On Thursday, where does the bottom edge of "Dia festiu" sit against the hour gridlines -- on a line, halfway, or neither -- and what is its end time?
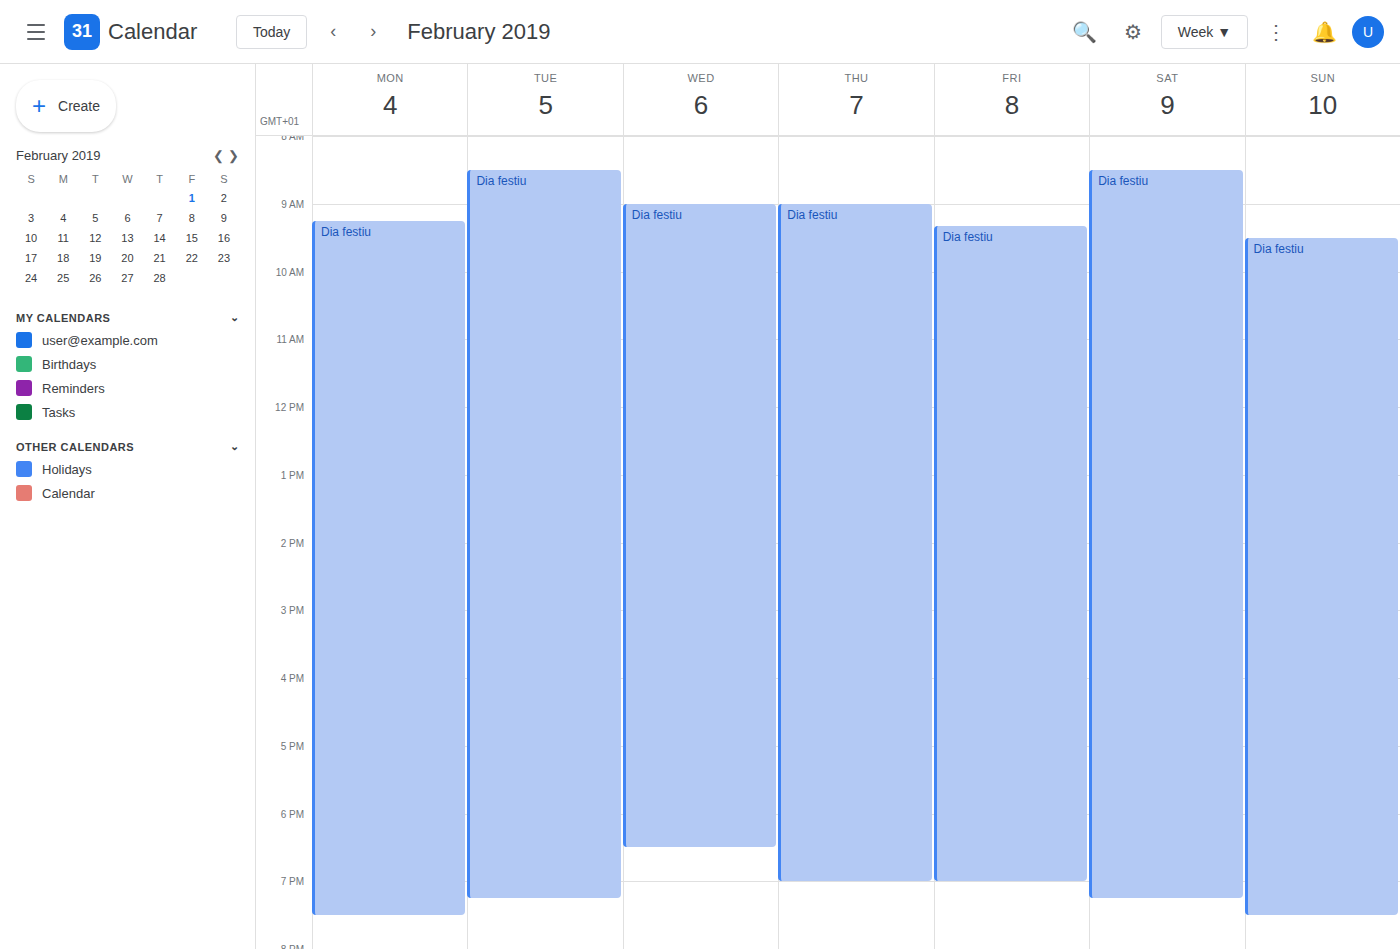
7:00 PM -- exactly on the 7 PM line.